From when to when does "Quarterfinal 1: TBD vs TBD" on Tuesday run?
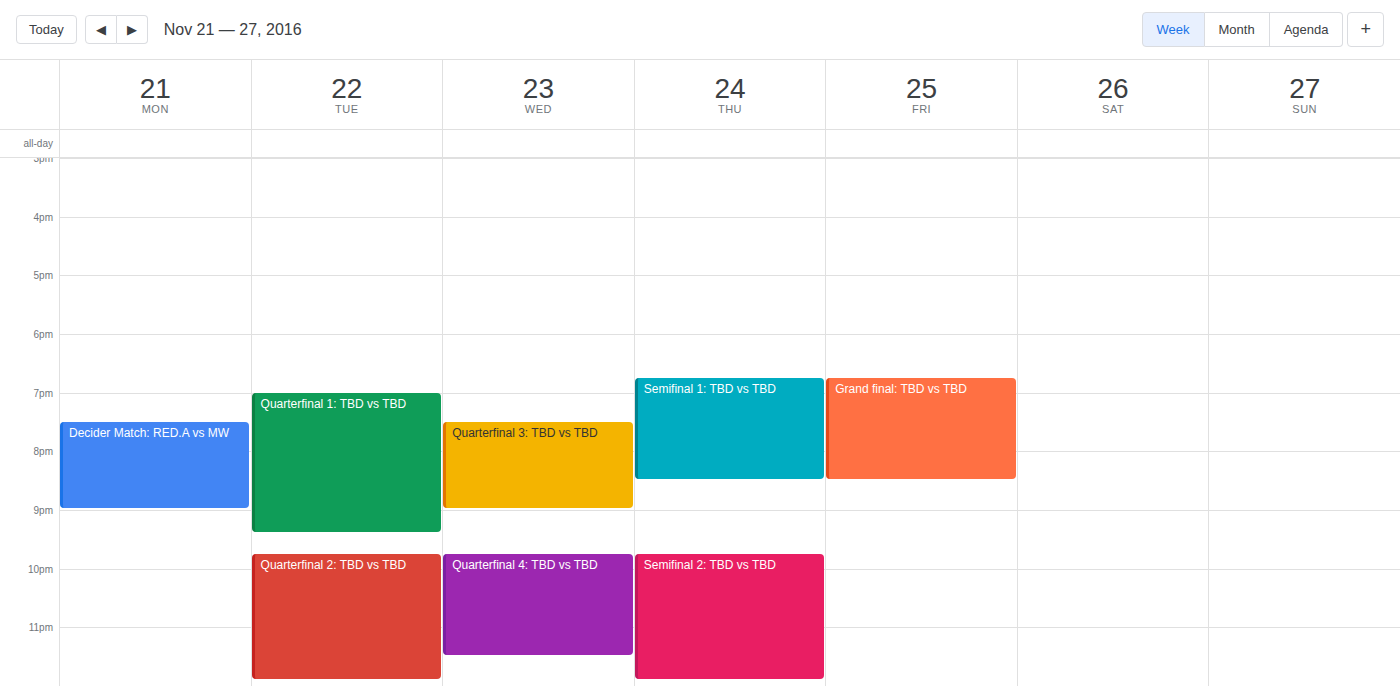
7:00 PM to 9:25 PM